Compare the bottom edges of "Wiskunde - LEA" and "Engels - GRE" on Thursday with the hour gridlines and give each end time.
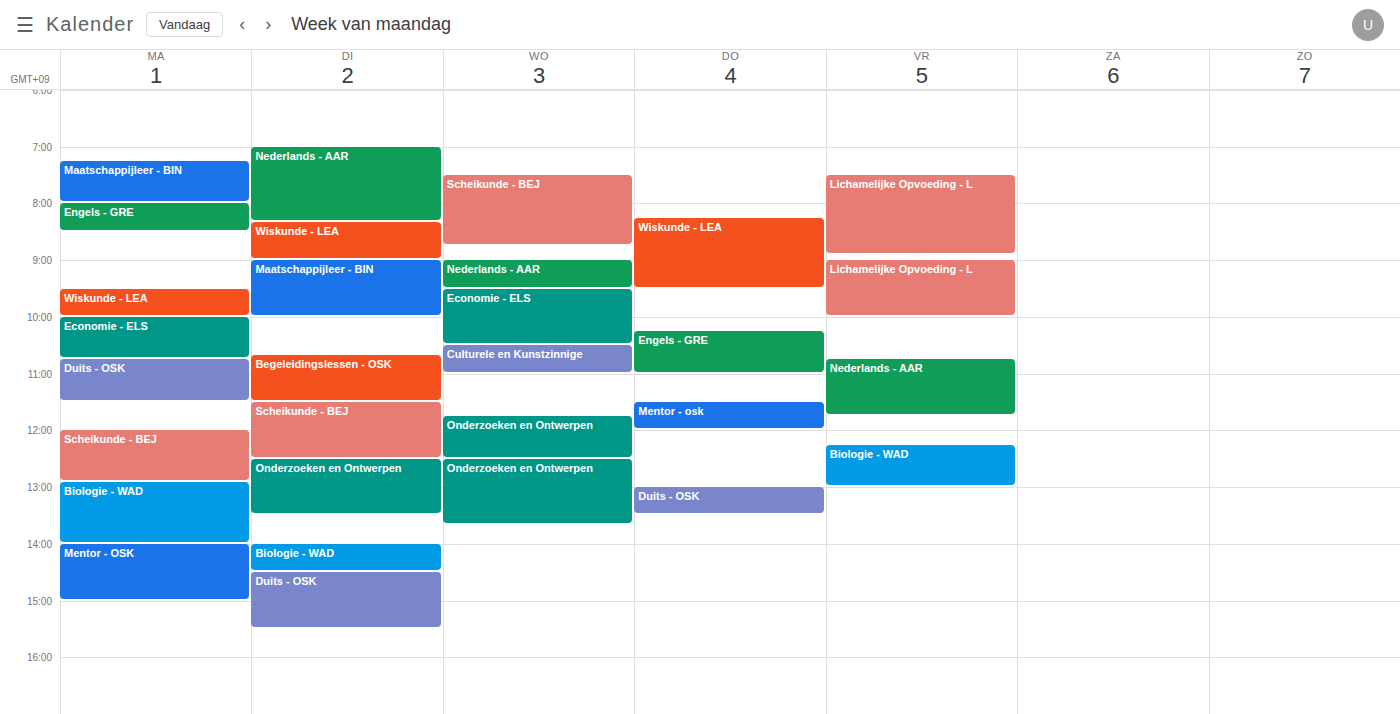
"Wiskunde - LEA": 09:30, halfway between the 09:00 and 10:00 lines. "Engels - GRE": 11:00, exactly on the 11:00 line.